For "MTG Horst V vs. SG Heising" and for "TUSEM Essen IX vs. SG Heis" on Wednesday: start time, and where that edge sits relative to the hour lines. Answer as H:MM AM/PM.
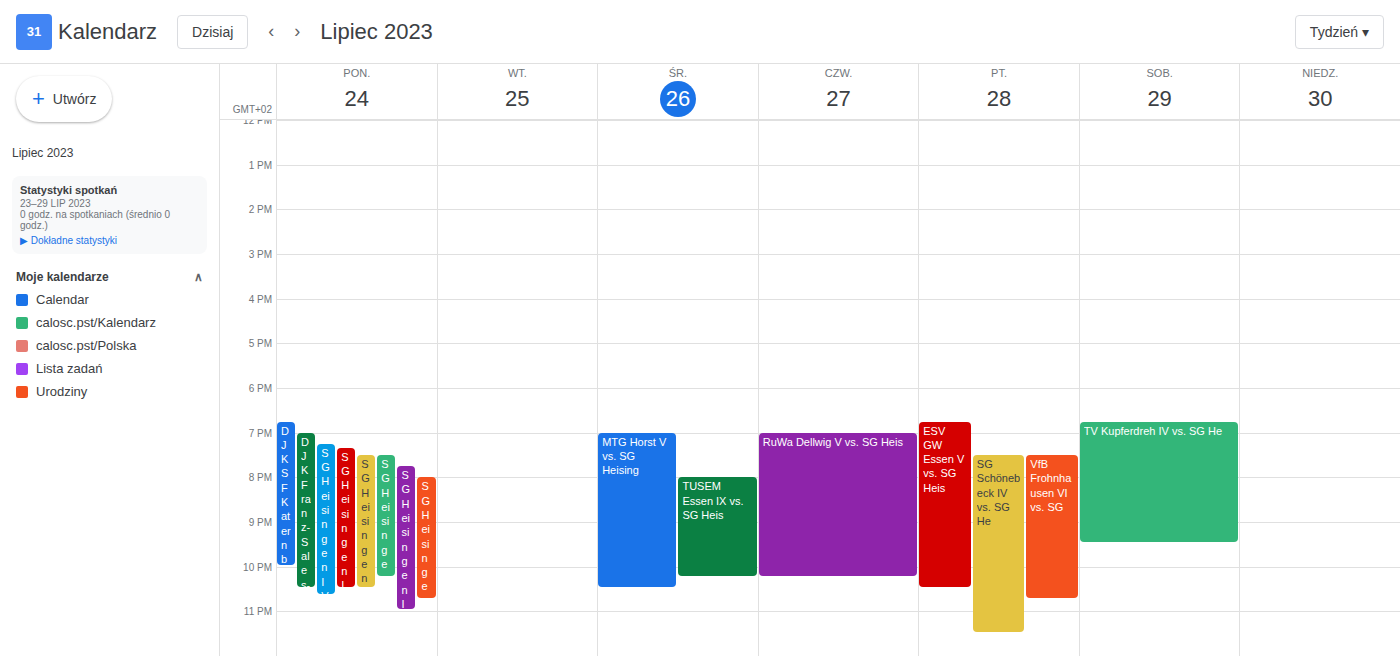
"MTG Horst V vs. SG Heising": 7:00 PM, exactly on the 7 PM line. "TUSEM Essen IX vs. SG Heis": 8:00 PM, exactly on the 8 PM line.